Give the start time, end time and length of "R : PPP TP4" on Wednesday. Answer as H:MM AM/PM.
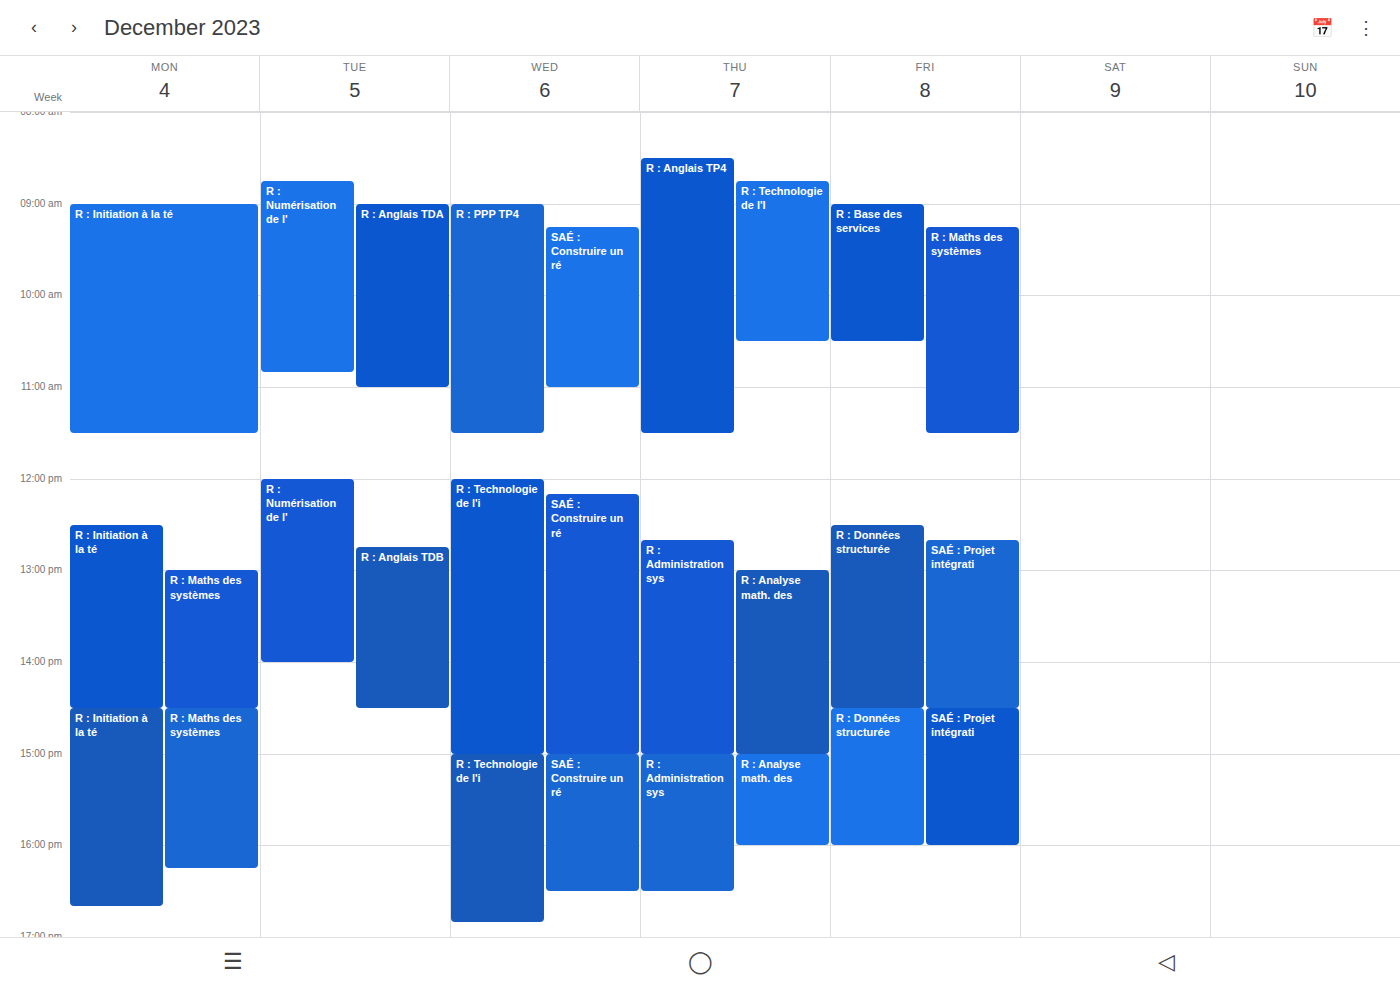
9:00 AM to 11:30 AM, 2 hours 30 minutes